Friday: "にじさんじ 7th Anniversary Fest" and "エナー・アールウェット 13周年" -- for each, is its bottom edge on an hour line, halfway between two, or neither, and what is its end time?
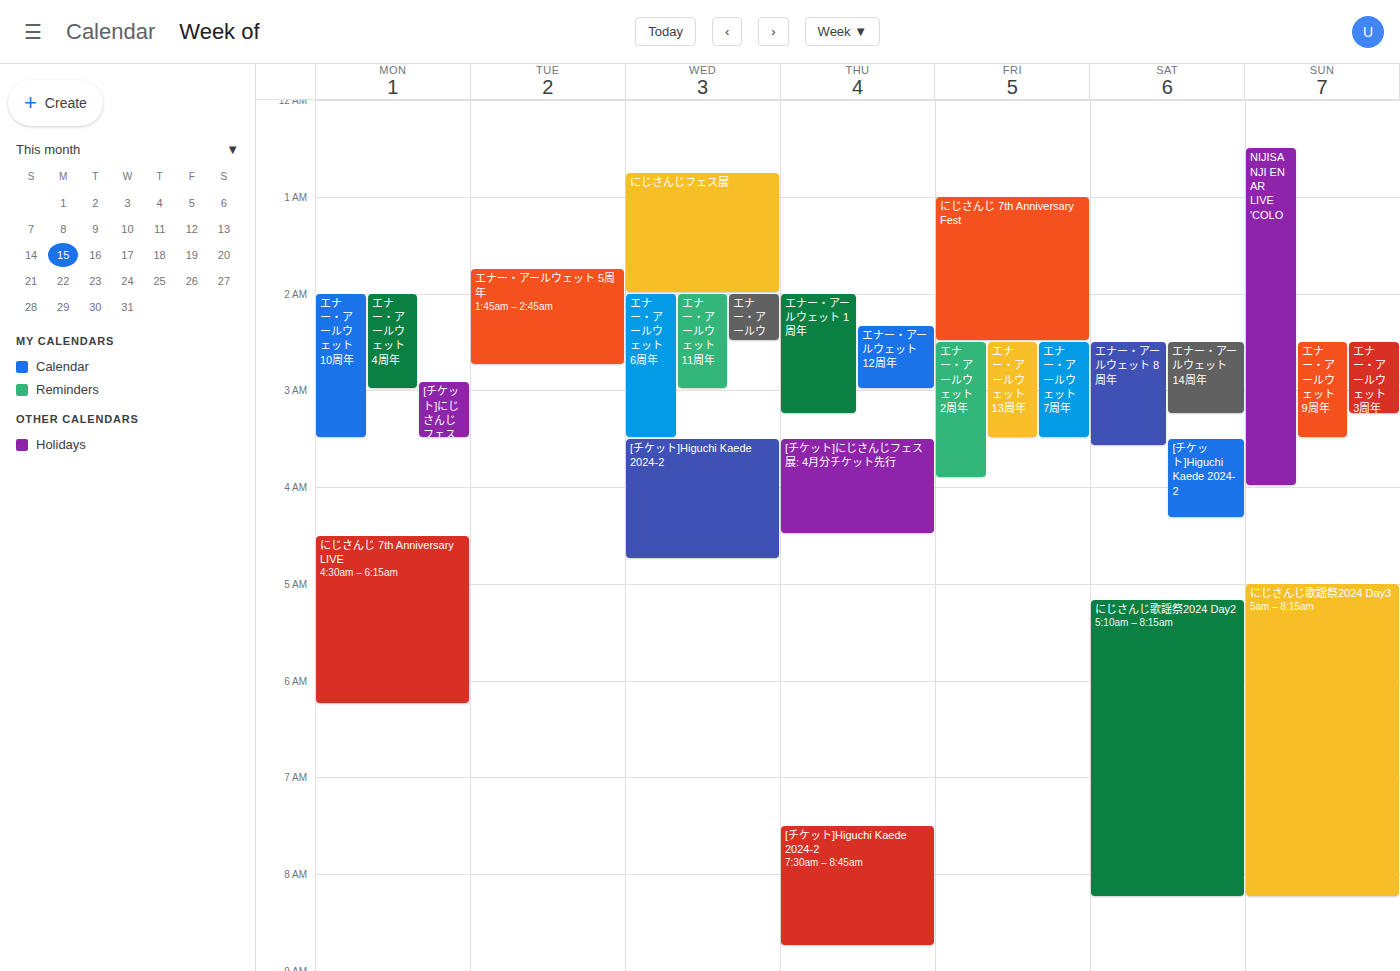
"にじさんじ 7th Anniversary Fest": 2:30 AM, halfway between the 2 AM and 3 AM lines. "エナー・アールウェット 13周年": 3:30 AM, halfway between the 3 AM and 4 AM lines.